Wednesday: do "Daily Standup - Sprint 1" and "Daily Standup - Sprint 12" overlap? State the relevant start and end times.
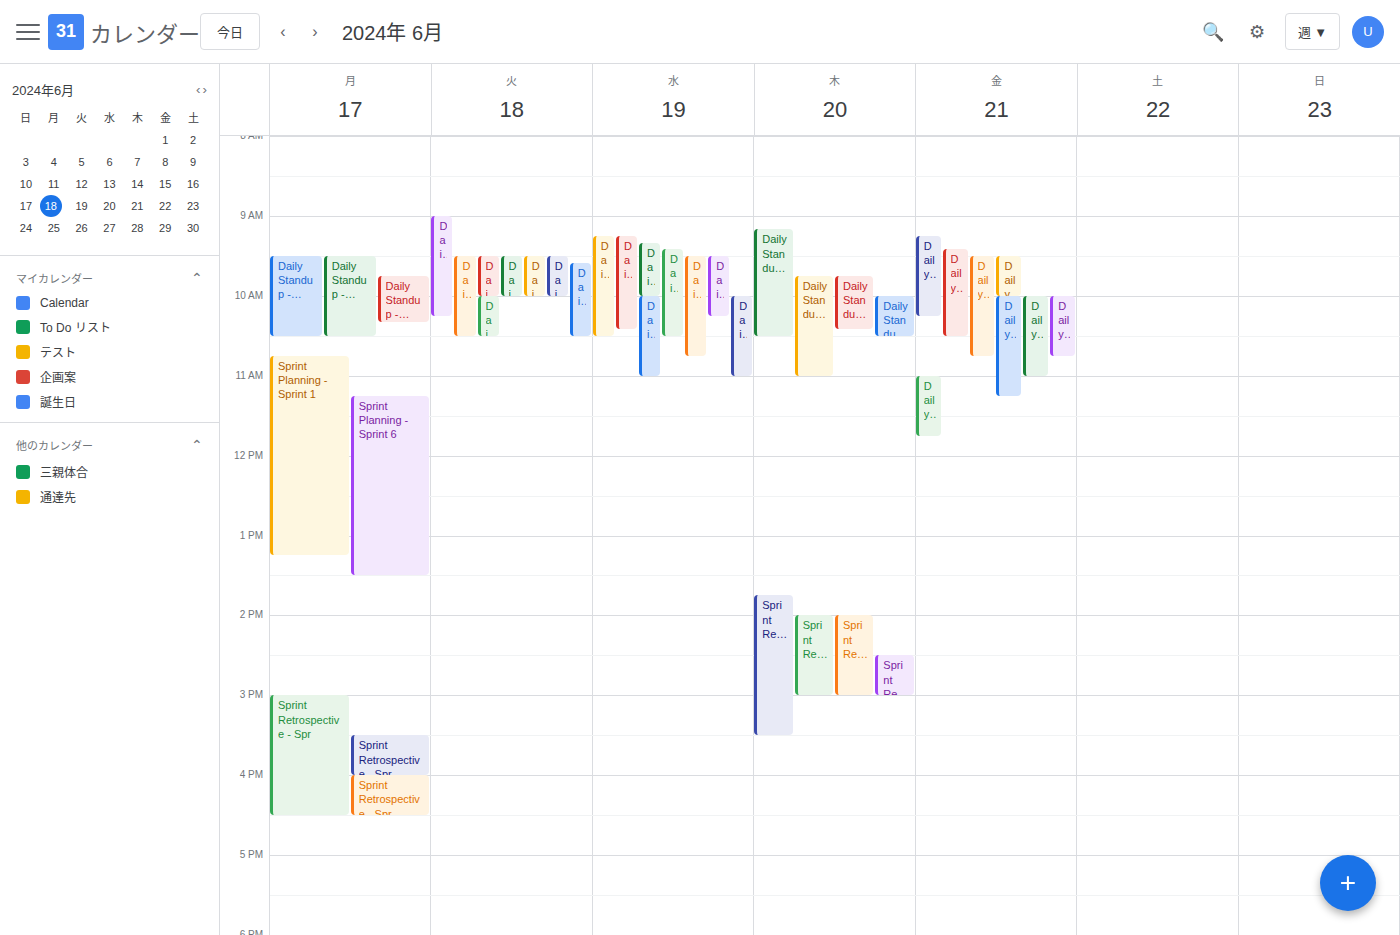
"Daily Standup - Sprint 12" ends at 10:00 AM, exactly when "Daily Standup - Sprint 1" starts -- they touch but do not overlap.